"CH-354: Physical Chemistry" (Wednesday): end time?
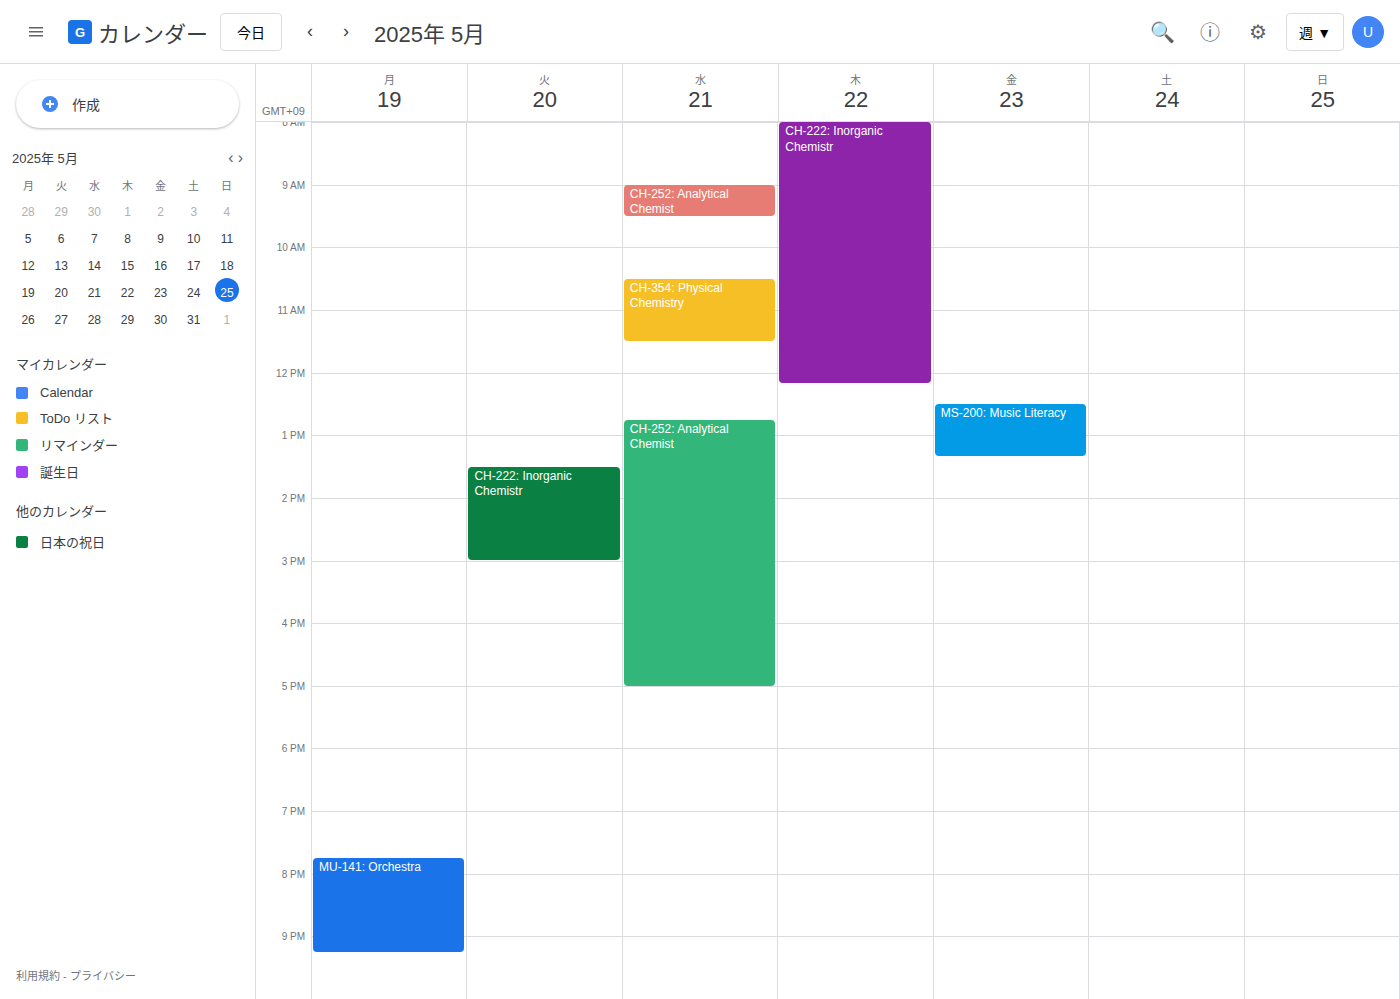
11:30 AM